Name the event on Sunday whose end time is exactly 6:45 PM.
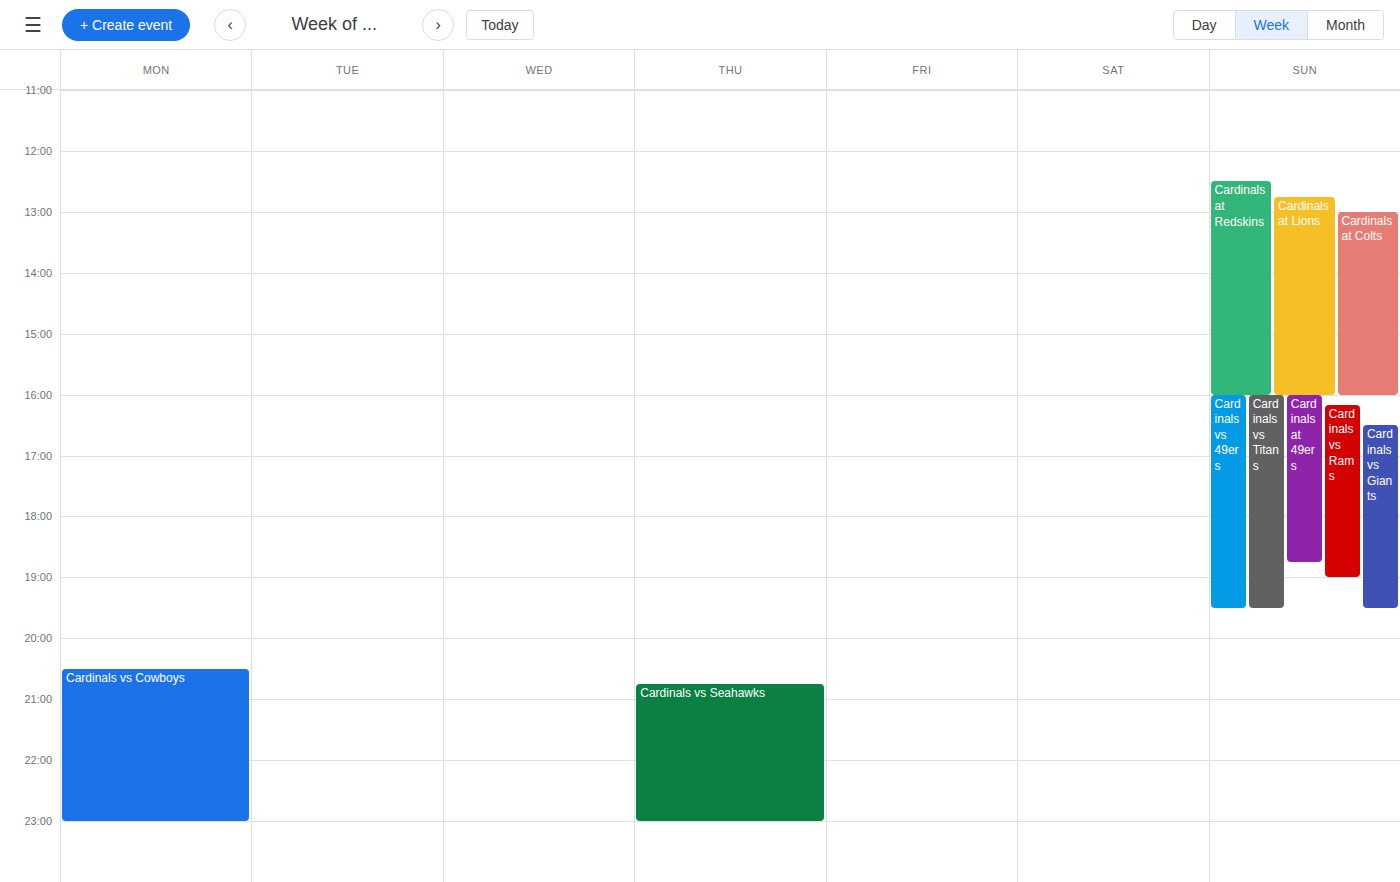
"Cardinals at 49ers"